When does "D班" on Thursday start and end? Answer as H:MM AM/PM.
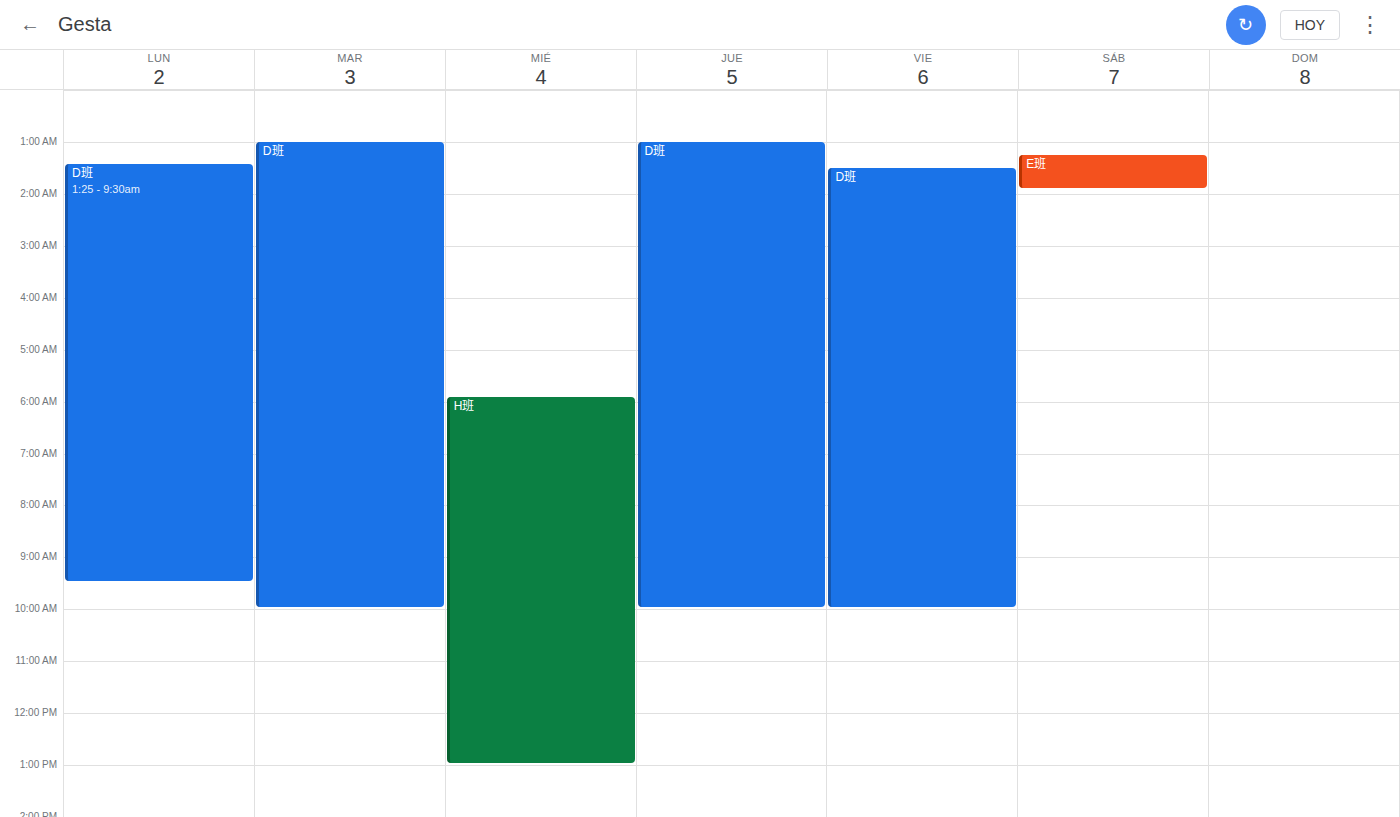
1:00 AM to 10:00 AM